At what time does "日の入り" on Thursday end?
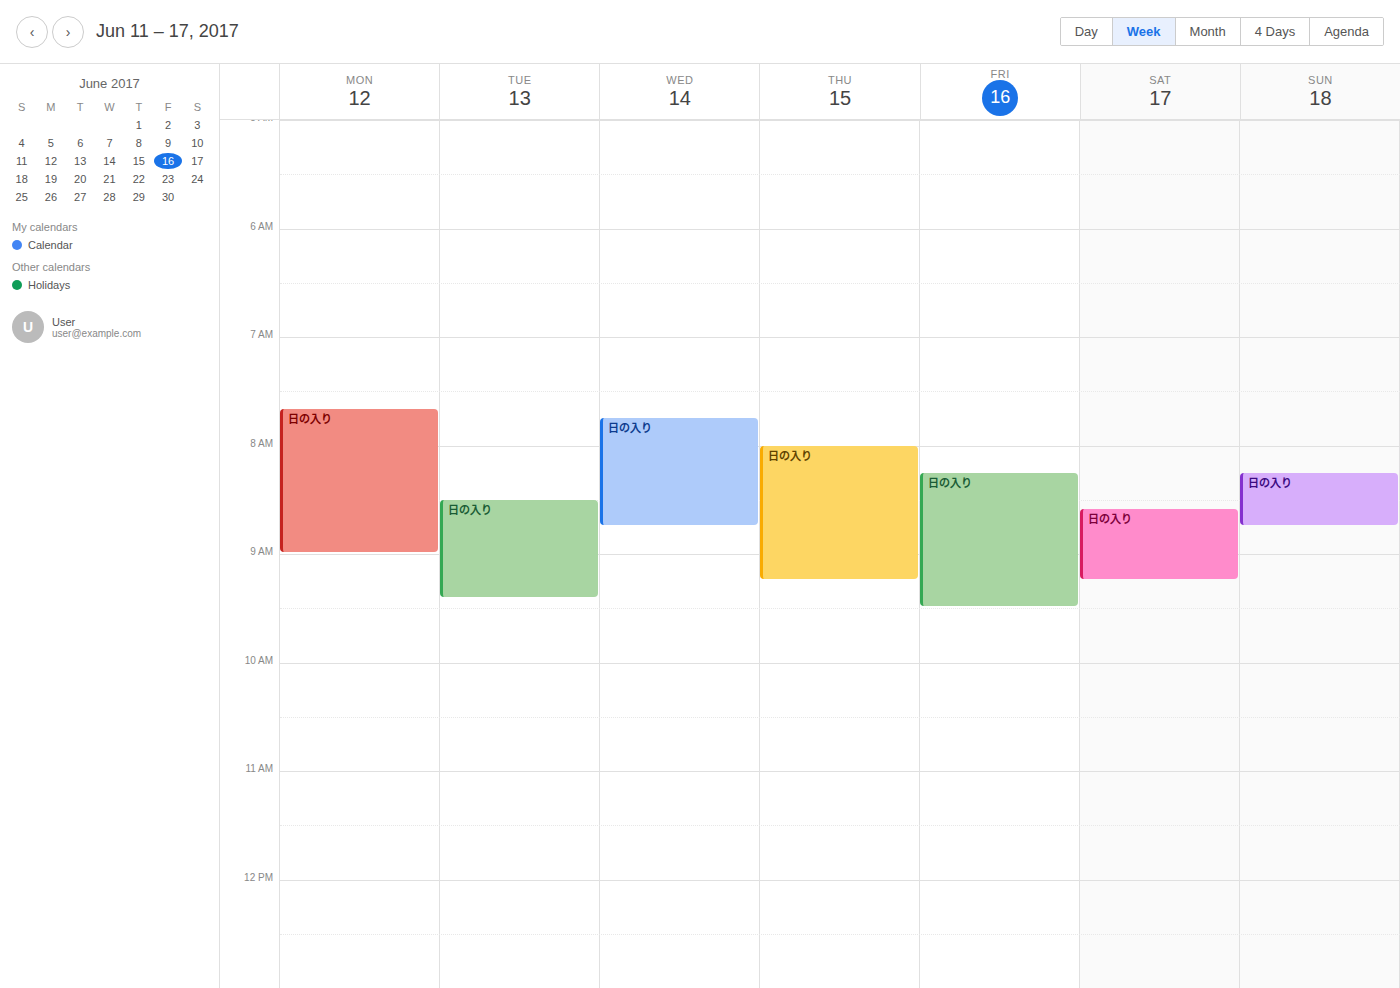
9:15 AM